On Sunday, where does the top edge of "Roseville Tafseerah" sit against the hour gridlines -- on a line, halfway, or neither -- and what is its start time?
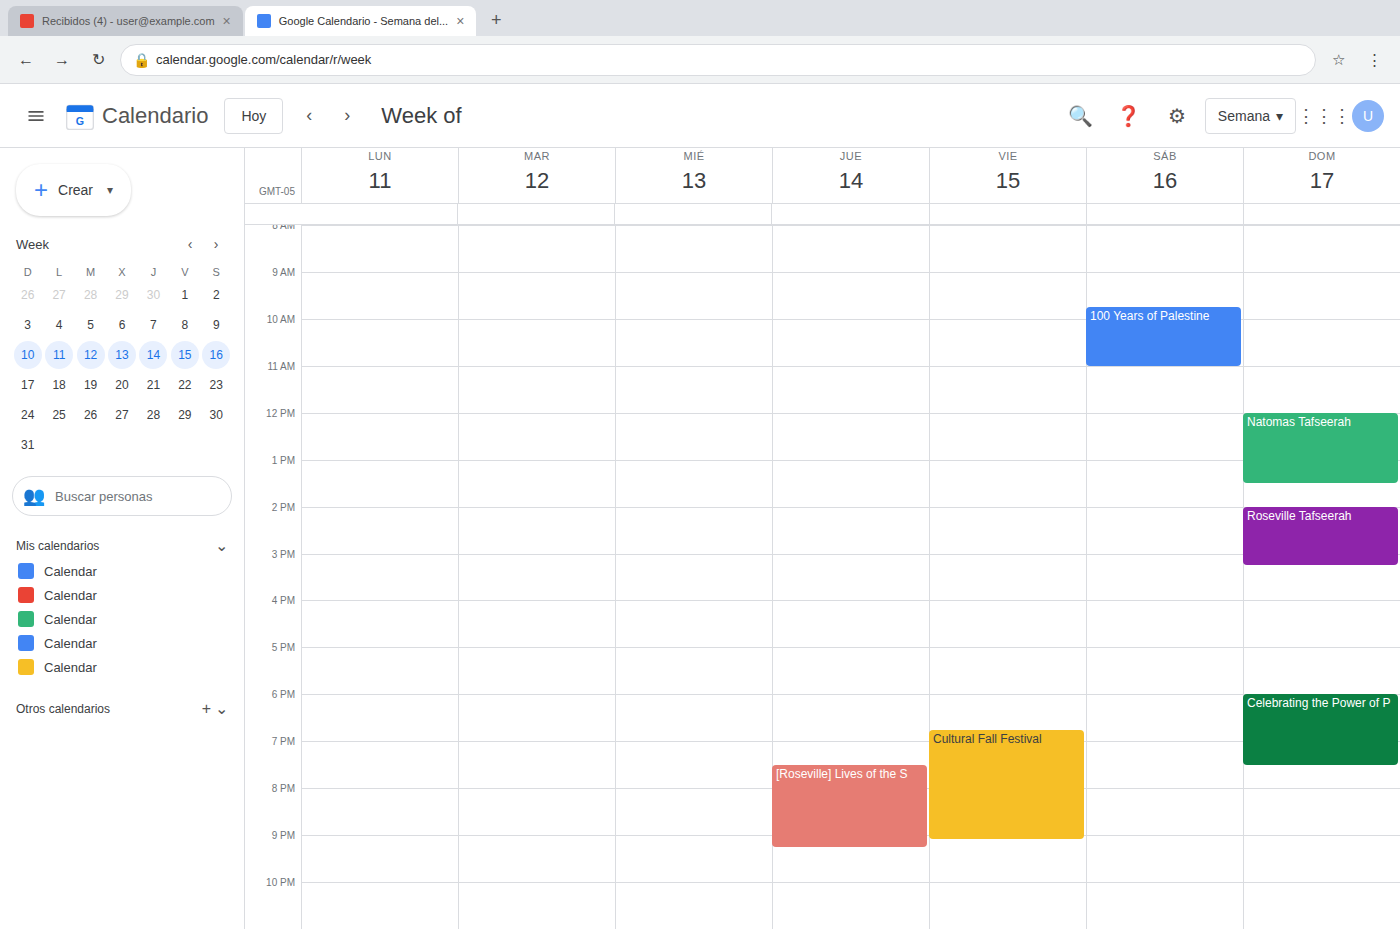
2:00 PM -- exactly on the 2 PM line.